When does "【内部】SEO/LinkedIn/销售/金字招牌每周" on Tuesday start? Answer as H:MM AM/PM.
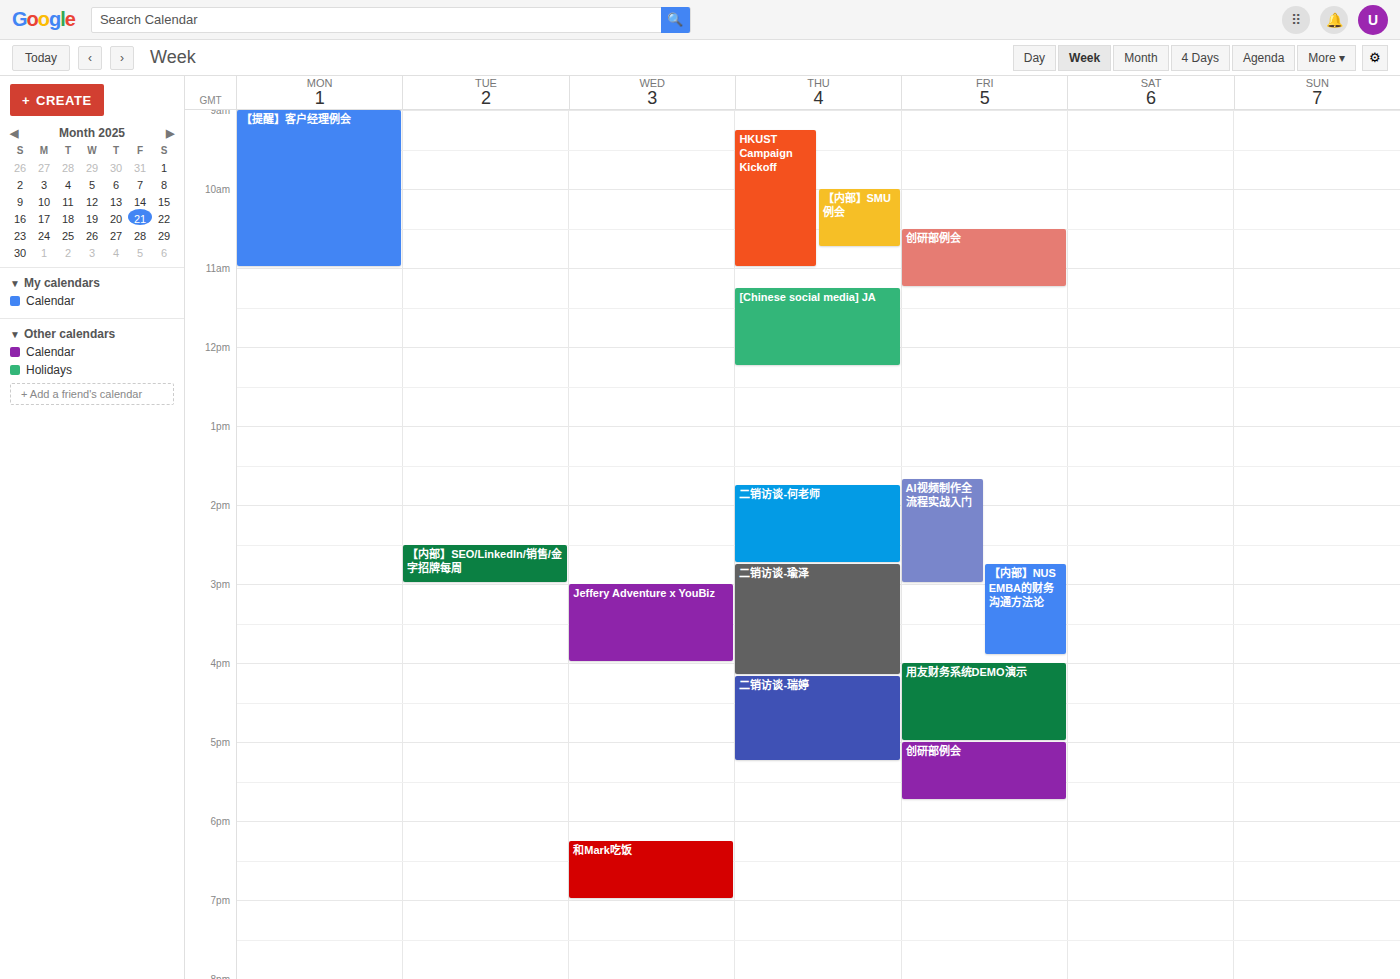
2:30 PM